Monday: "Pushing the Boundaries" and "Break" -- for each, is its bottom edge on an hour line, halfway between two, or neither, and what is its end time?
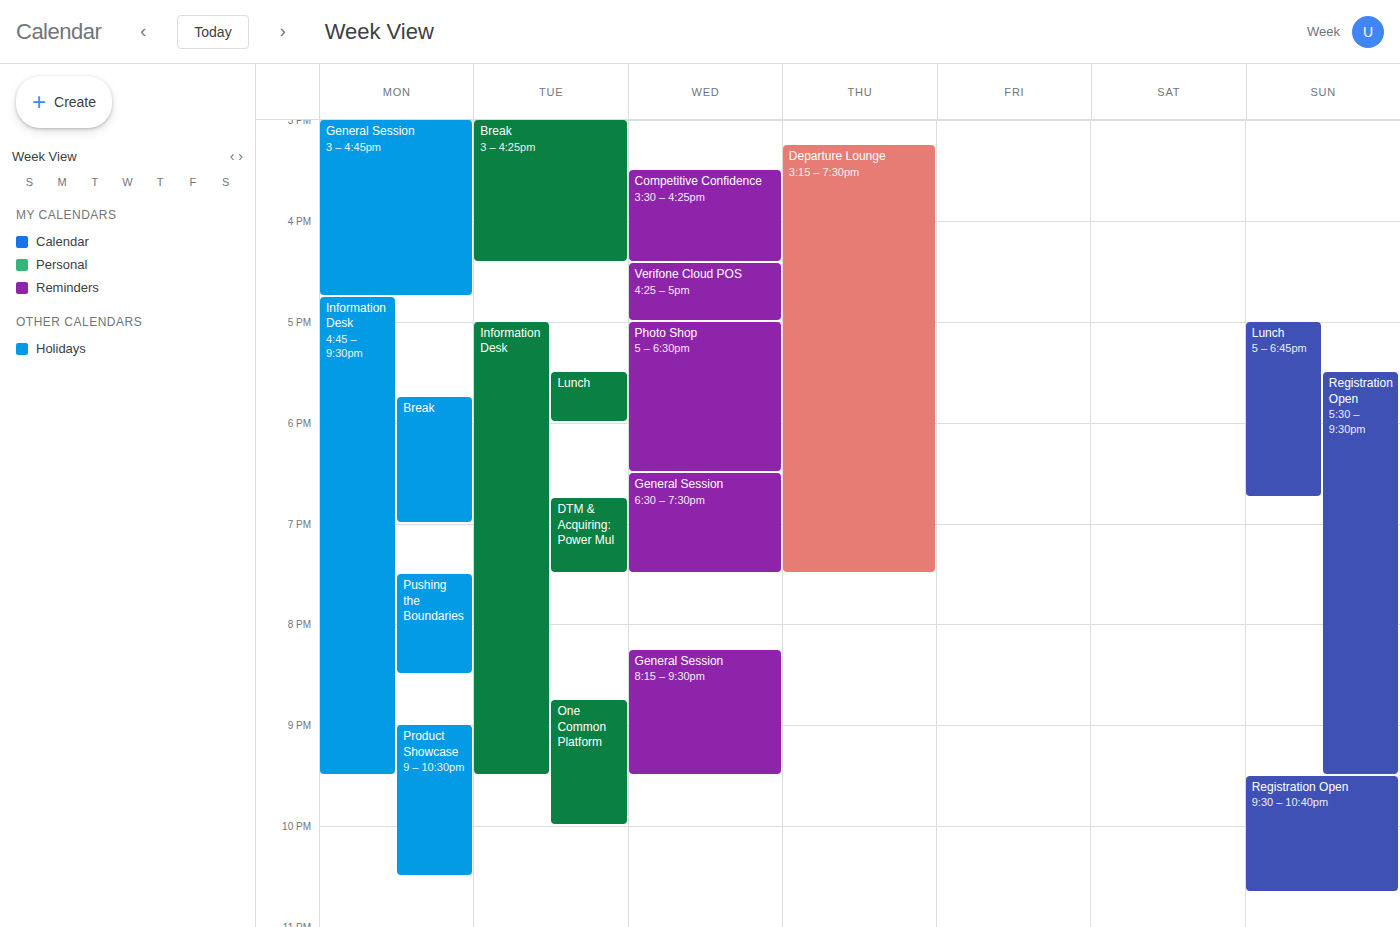
"Pushing the Boundaries": 8:30 PM, halfway between the 8 PM and 9 PM lines. "Break": 7:00 PM, exactly on the 7 PM line.